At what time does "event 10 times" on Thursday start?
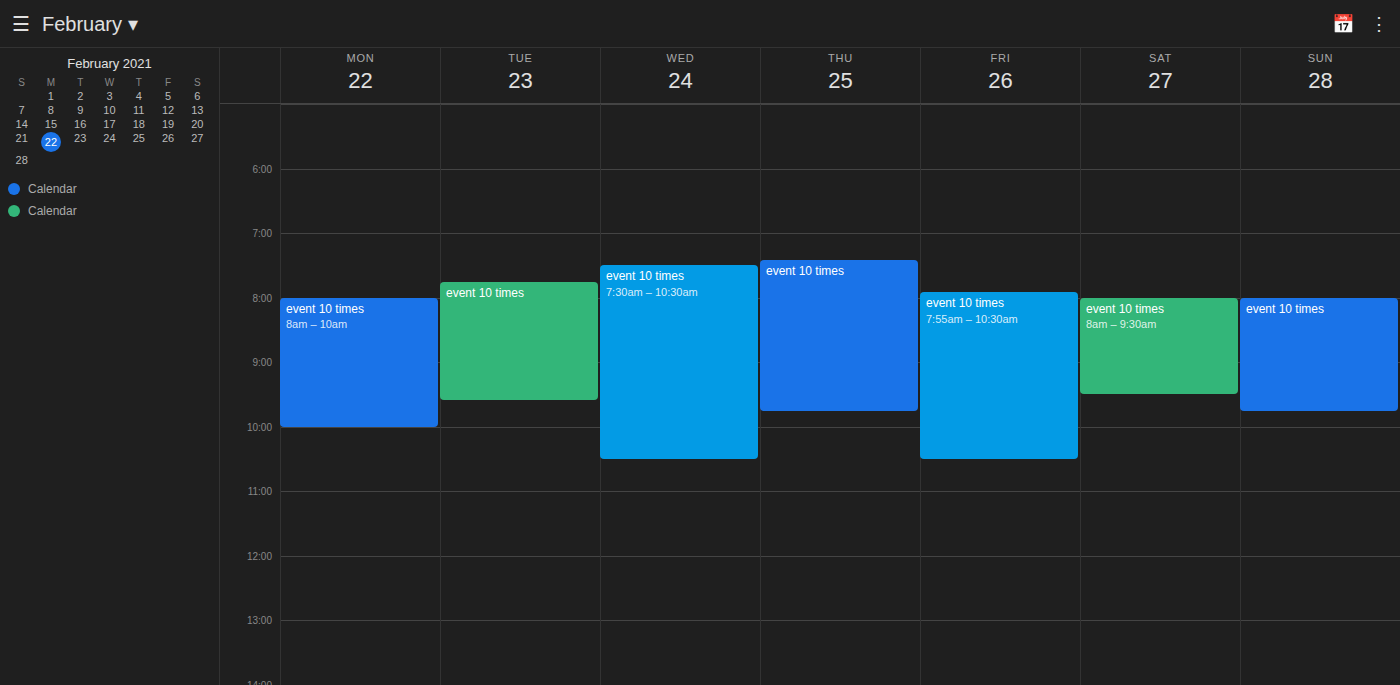
7:25 AM